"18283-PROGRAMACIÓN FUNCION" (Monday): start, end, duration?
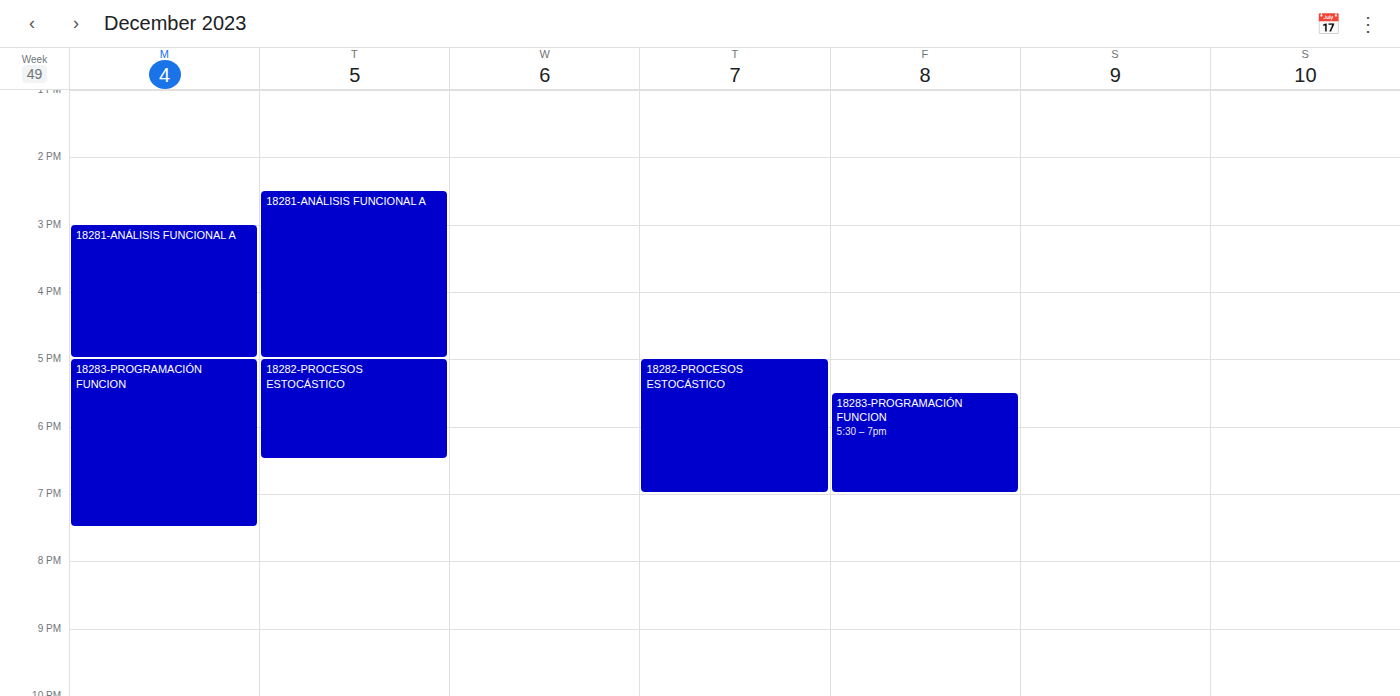
5:00 PM to 7:30 PM, 2 hours 30 minutes